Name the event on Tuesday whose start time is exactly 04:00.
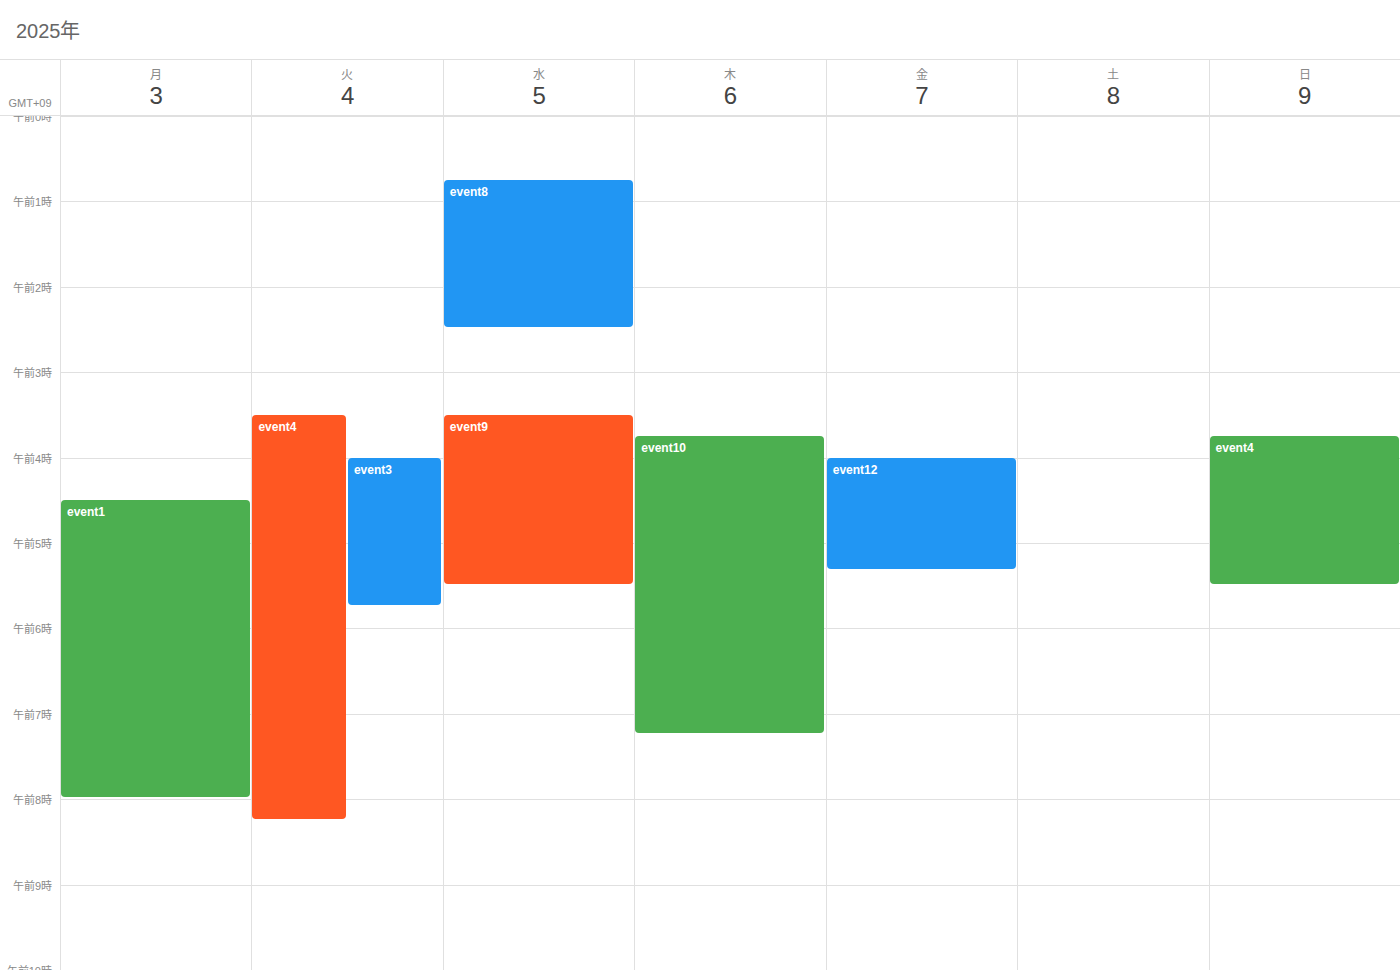
"event3"